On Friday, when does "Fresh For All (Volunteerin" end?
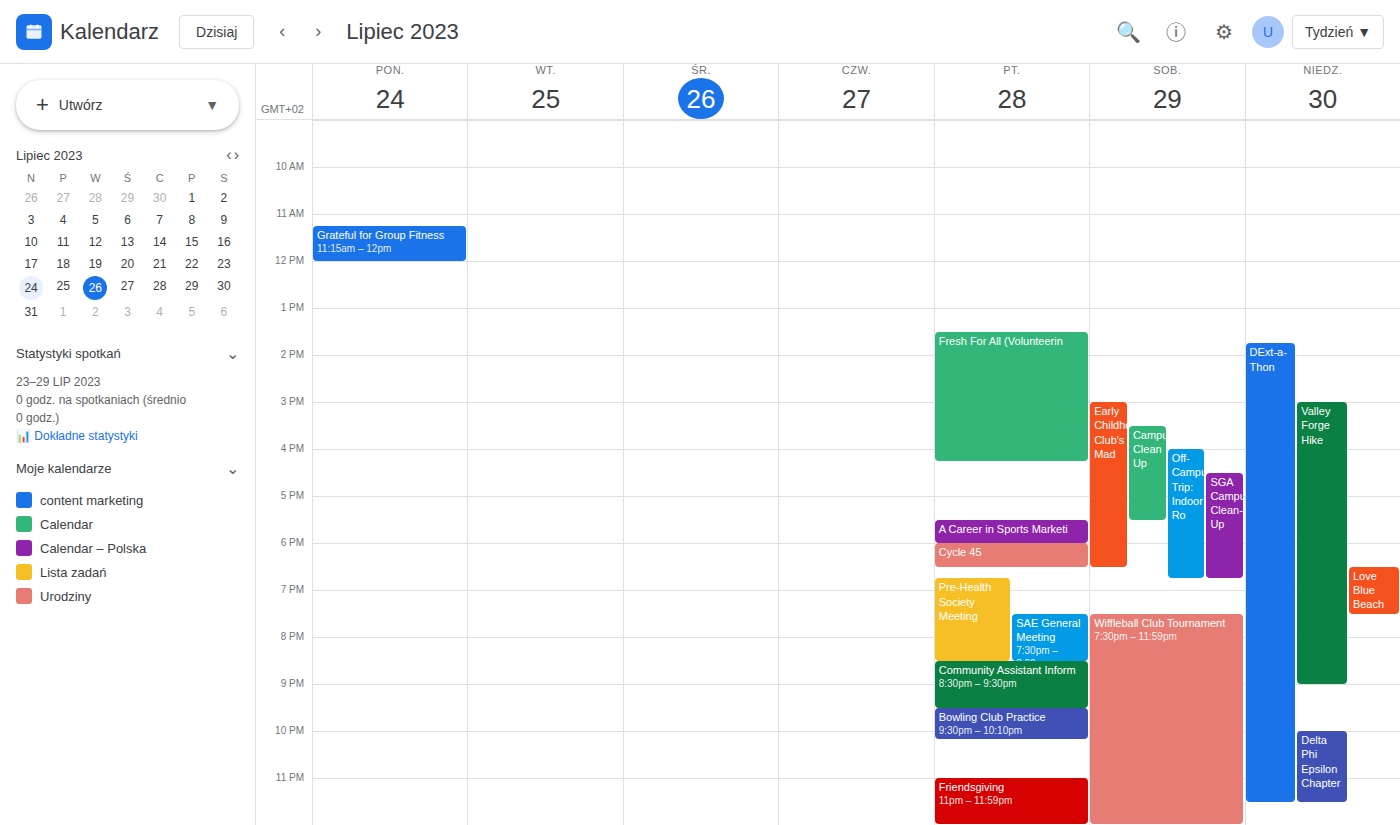
4:15 PM